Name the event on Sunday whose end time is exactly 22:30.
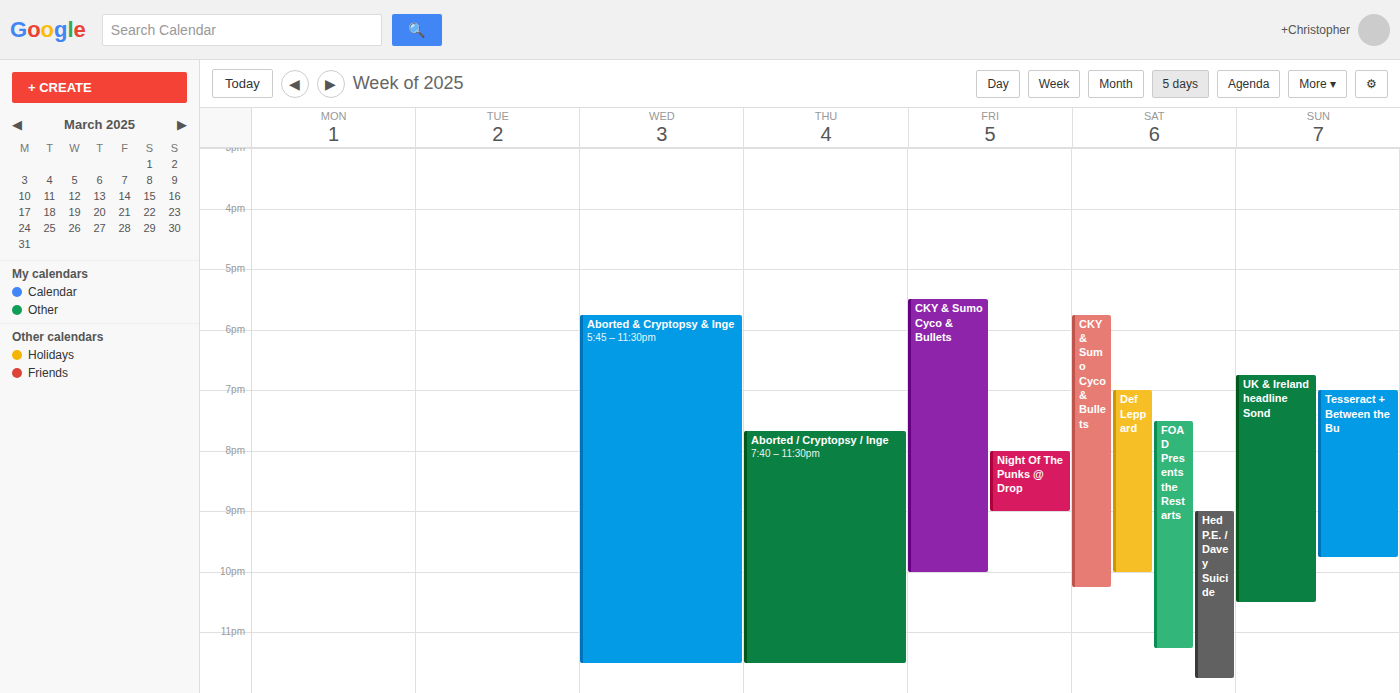
"UK & Ireland headline Sond"